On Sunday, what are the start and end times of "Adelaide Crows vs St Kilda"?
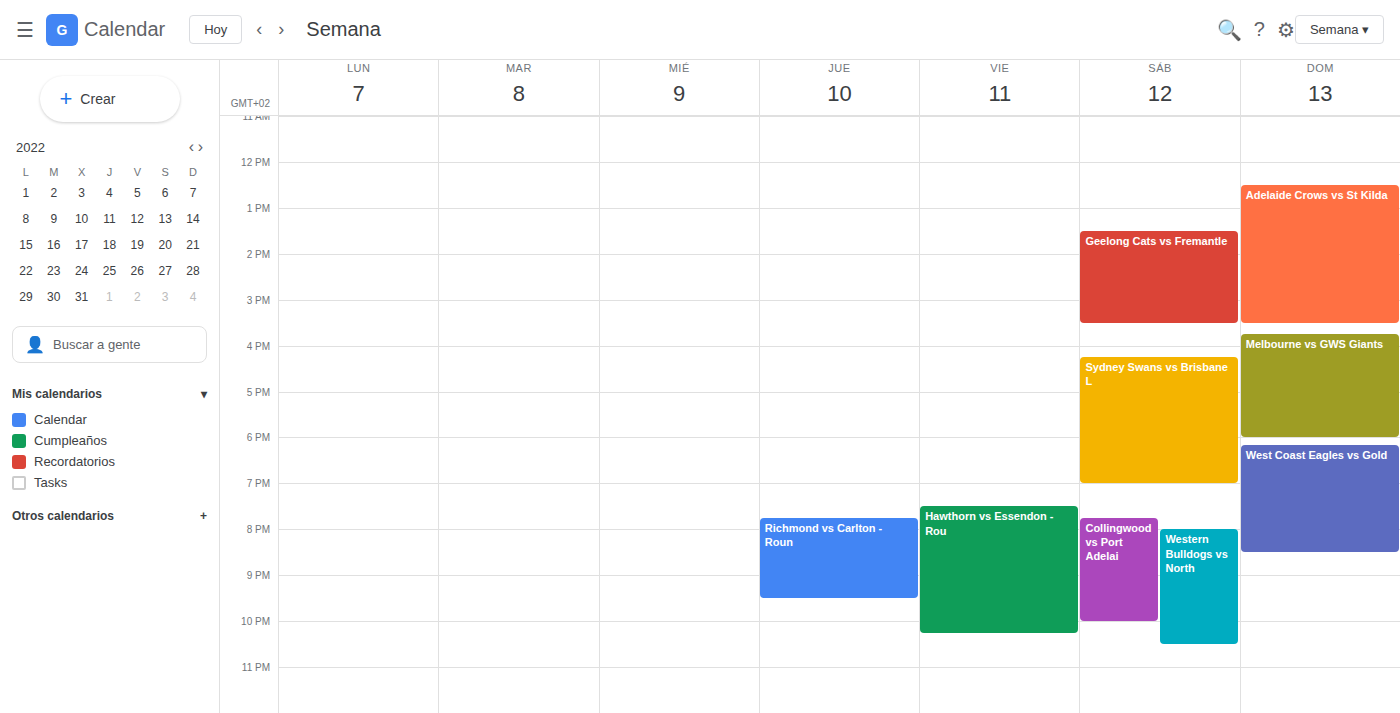
12:30 PM to 3:30 PM